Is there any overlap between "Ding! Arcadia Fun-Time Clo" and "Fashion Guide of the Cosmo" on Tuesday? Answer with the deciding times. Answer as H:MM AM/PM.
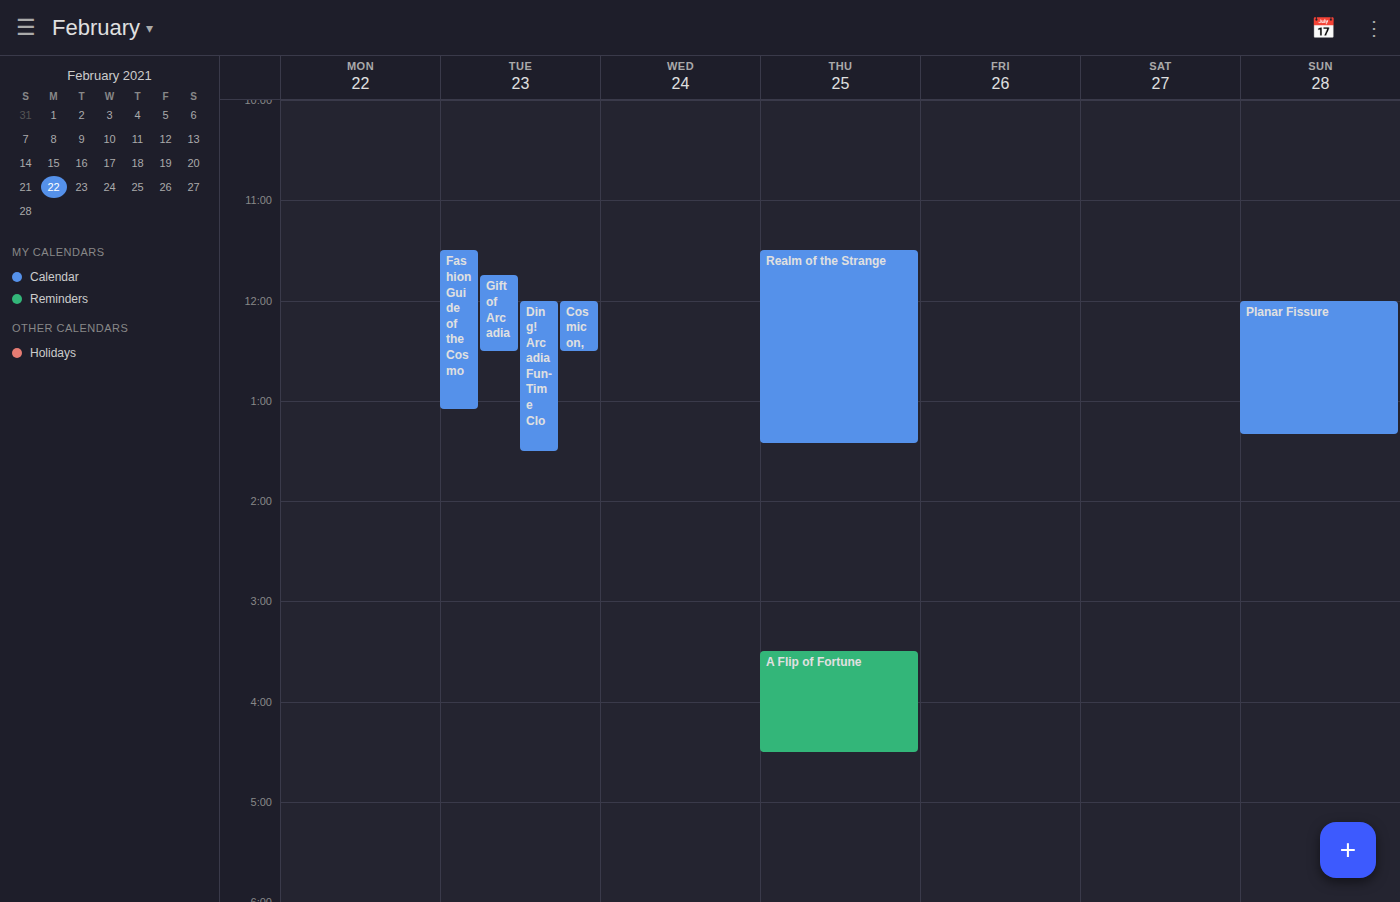
"Ding! Arcadia Fun-Time Clo" starts at 12:00 PM, before "Fashion Guide of the Cosmo" ends at 1:05 PM -- they overlap.